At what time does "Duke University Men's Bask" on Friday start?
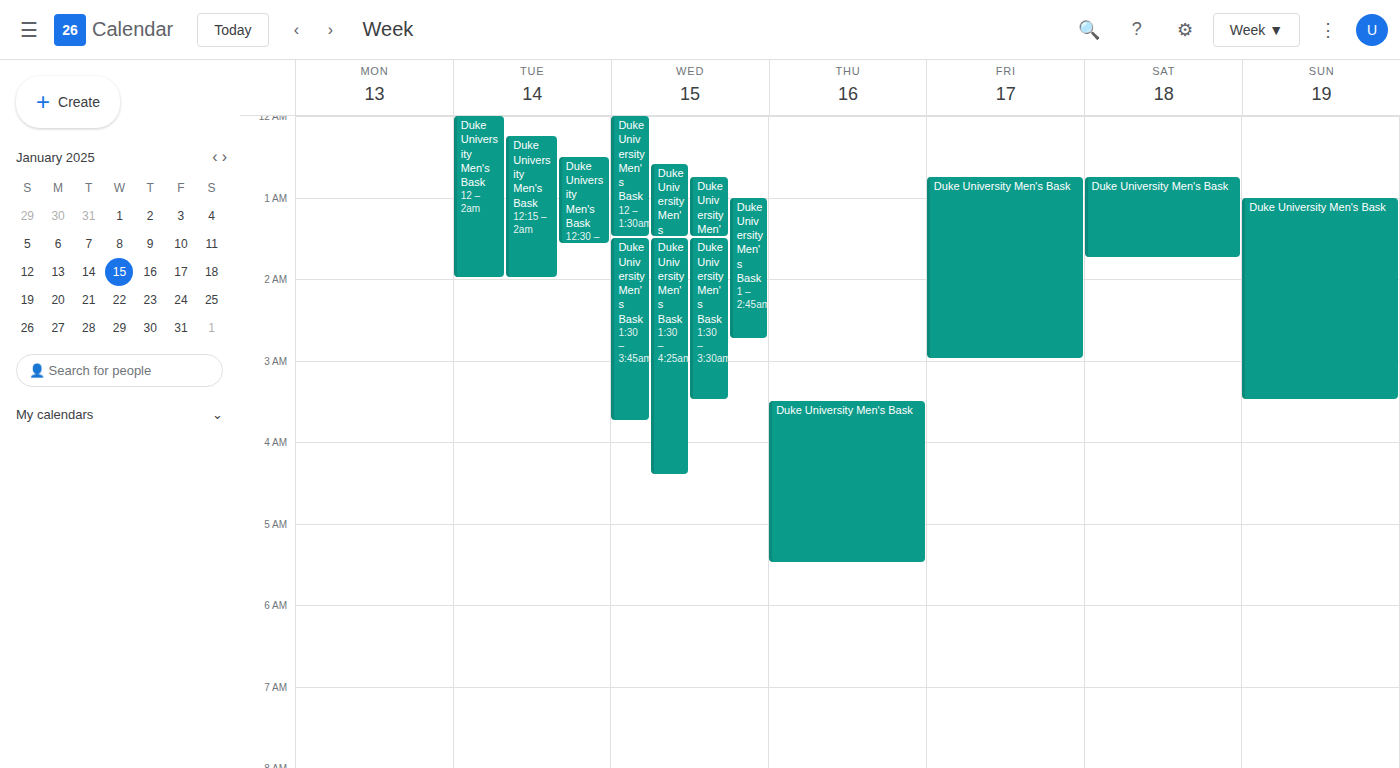
12:45 AM